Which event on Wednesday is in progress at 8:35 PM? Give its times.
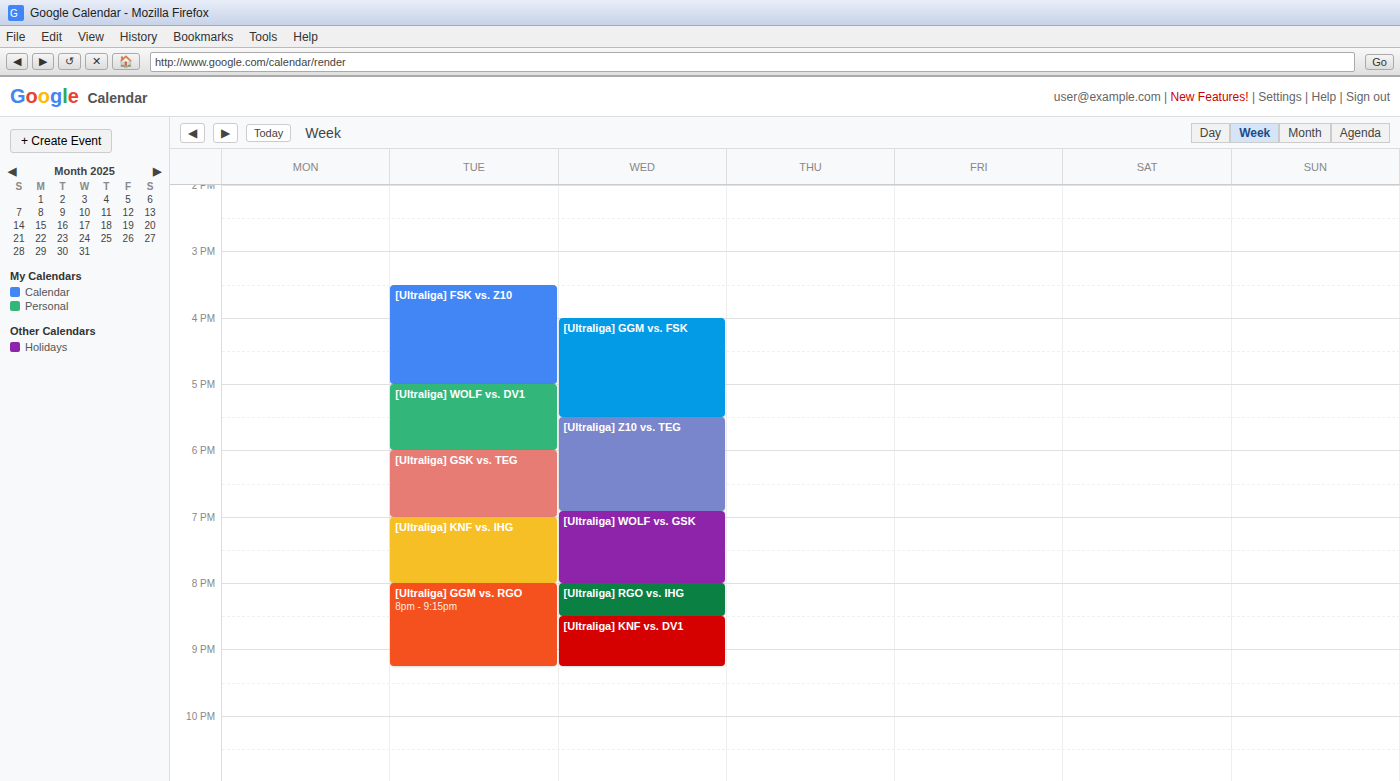
"[Ultraliga] KNF vs. DV1", 8:30 PM to 9:15 PM